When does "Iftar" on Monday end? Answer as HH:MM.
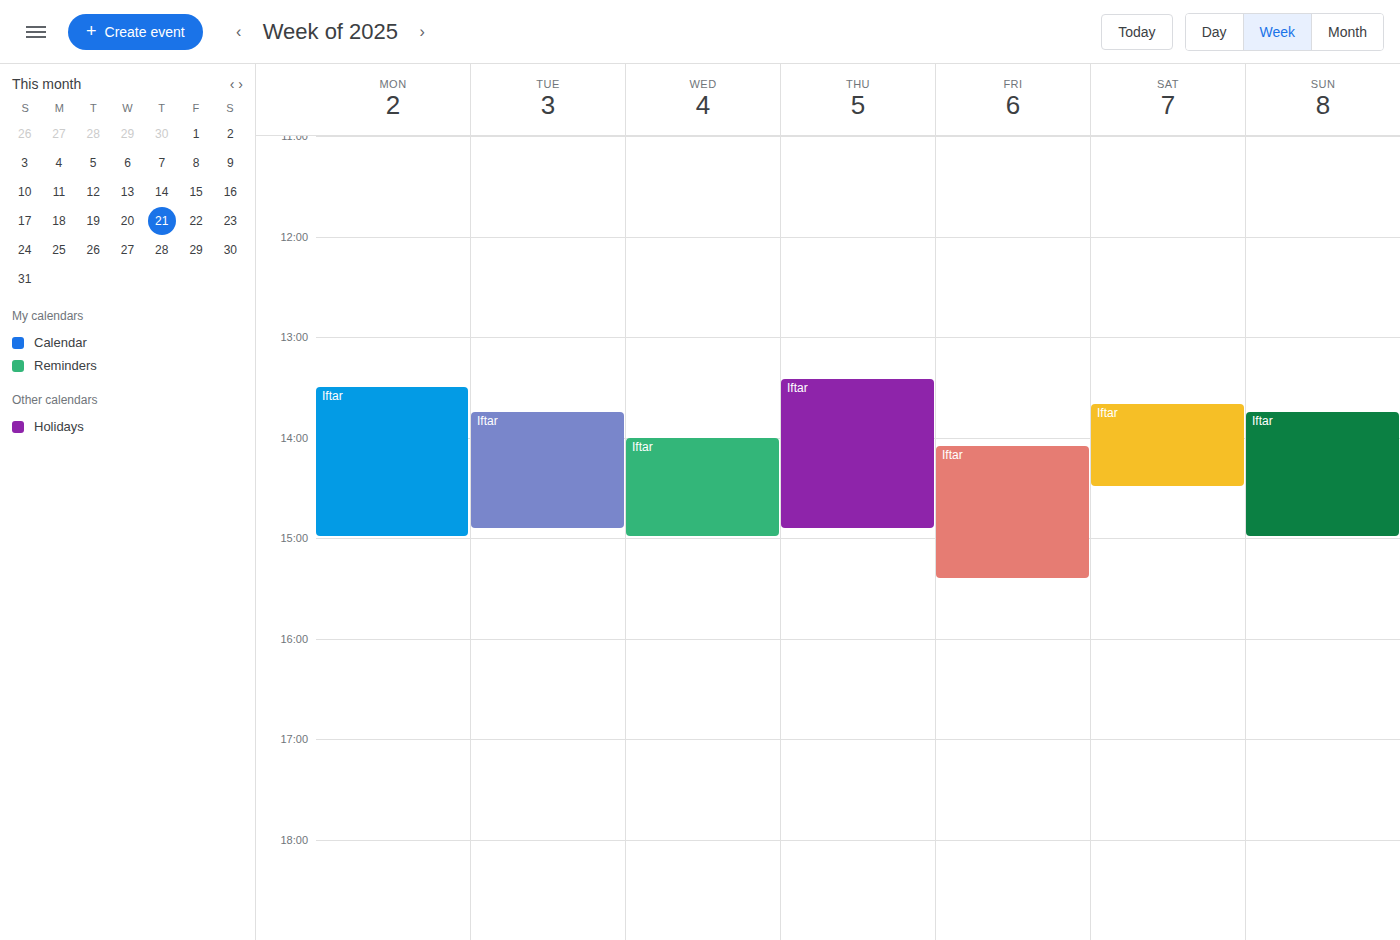
15:00